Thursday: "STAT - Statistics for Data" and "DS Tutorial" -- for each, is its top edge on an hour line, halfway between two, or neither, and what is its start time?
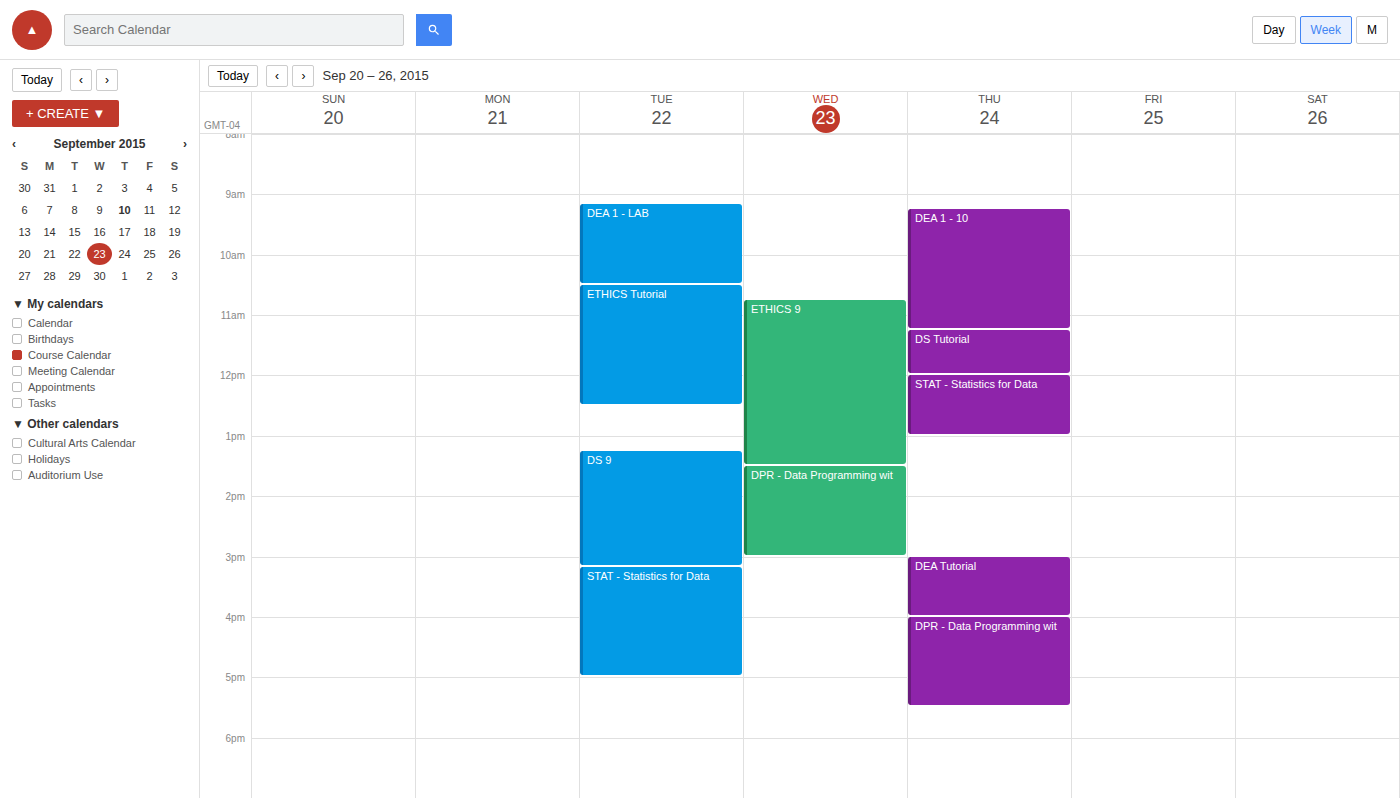
"STAT - Statistics for Data": 12:00 PM, exactly on the 12 PM line. "DS Tutorial": 11:15 AM, neither: a quarter of the way from the 11 AM line to the 12 PM line.